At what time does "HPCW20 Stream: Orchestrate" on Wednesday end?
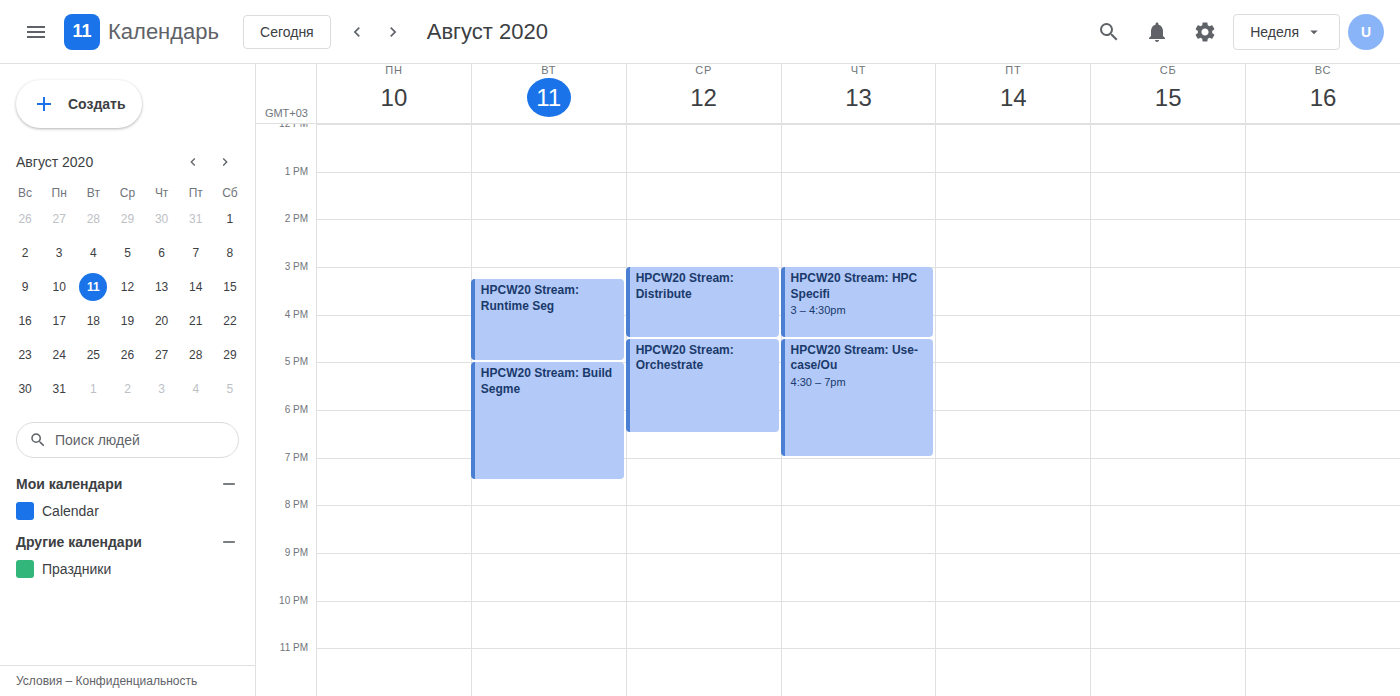
6:30 PM